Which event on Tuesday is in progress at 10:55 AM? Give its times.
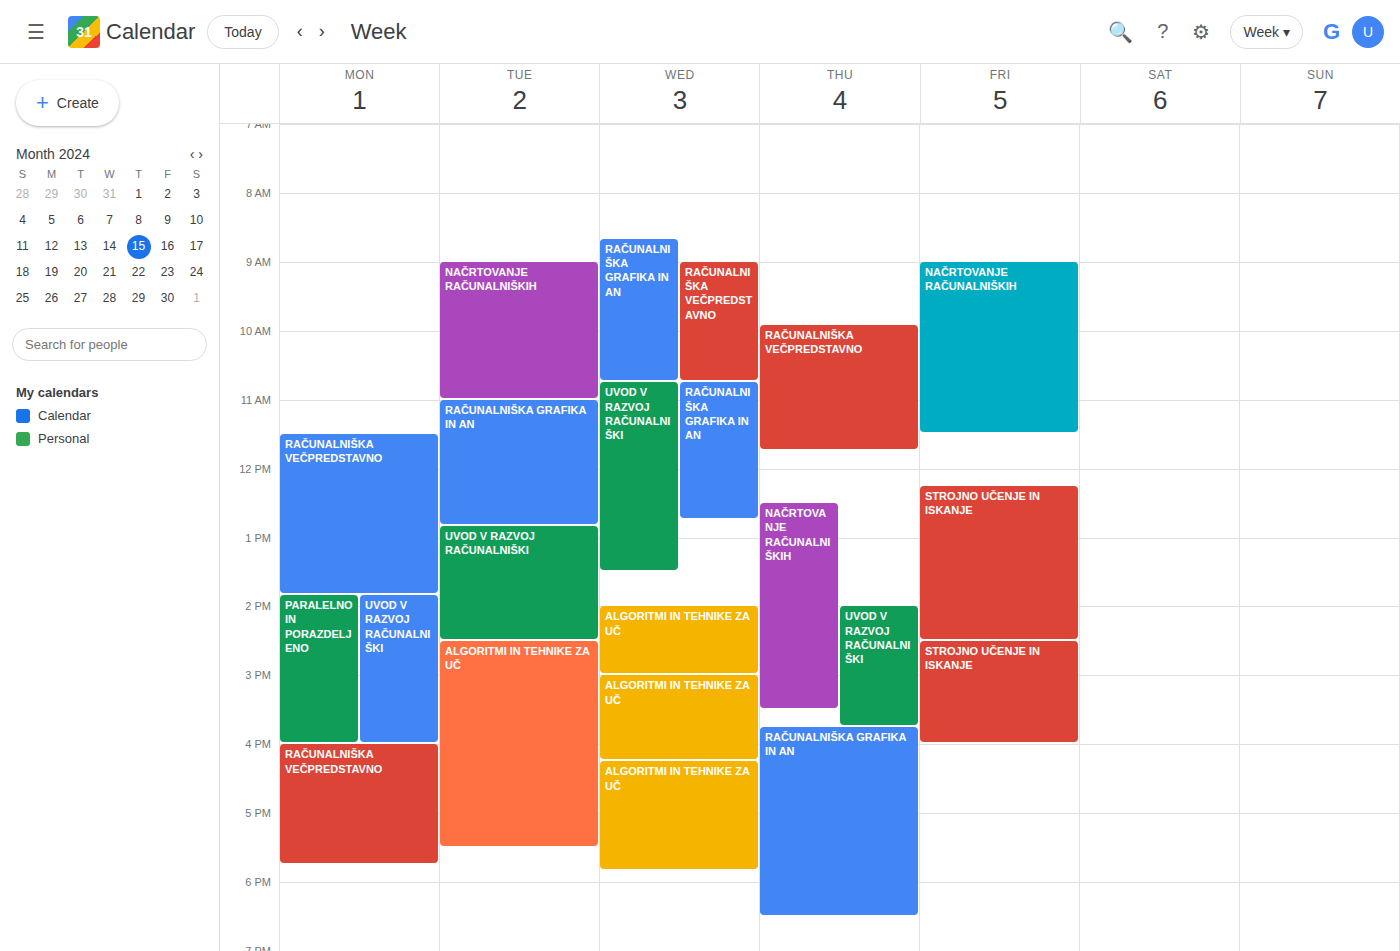
"NAČRTOVANJE RAČUNALNIŠKIH", 9:00 AM to 11:00 AM